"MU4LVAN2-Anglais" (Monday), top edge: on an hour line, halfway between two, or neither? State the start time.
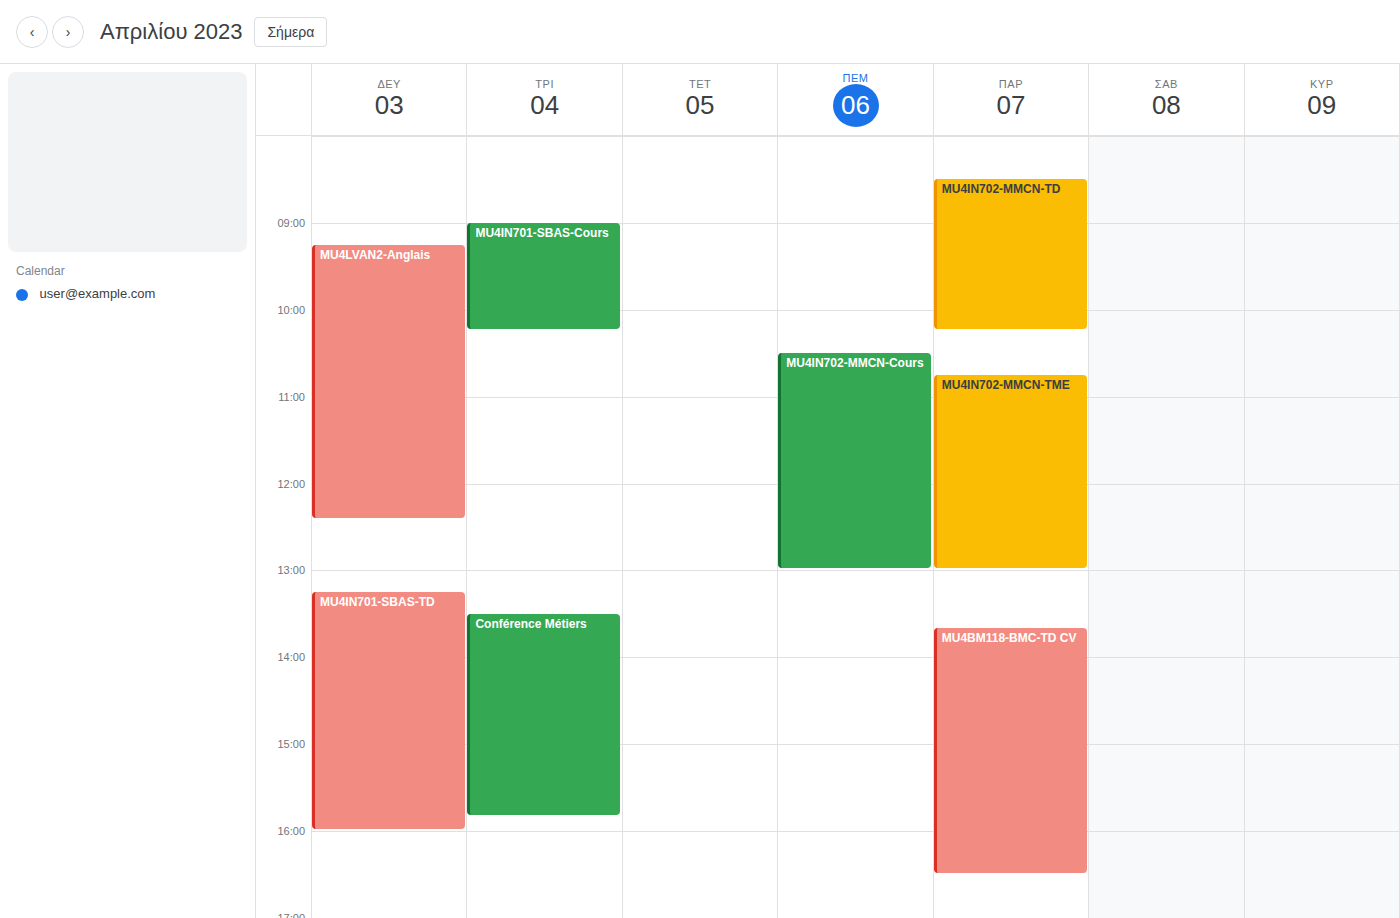
9:15 AM -- neither: a quarter of the way from the 9 AM line to the 10 AM line.